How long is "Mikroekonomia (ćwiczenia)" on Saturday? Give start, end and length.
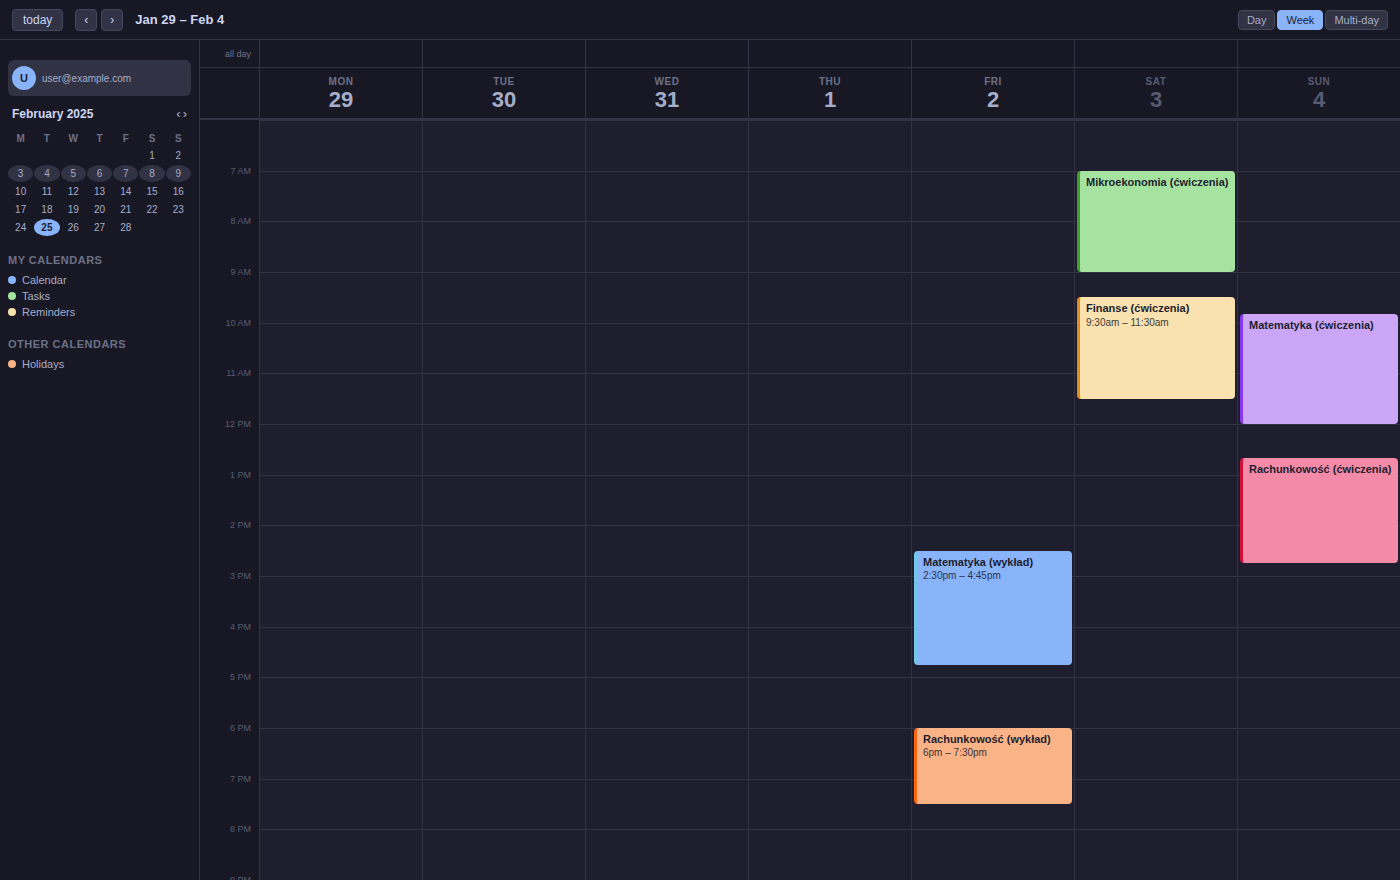
7:00 AM to 9:00 AM, 2 hours